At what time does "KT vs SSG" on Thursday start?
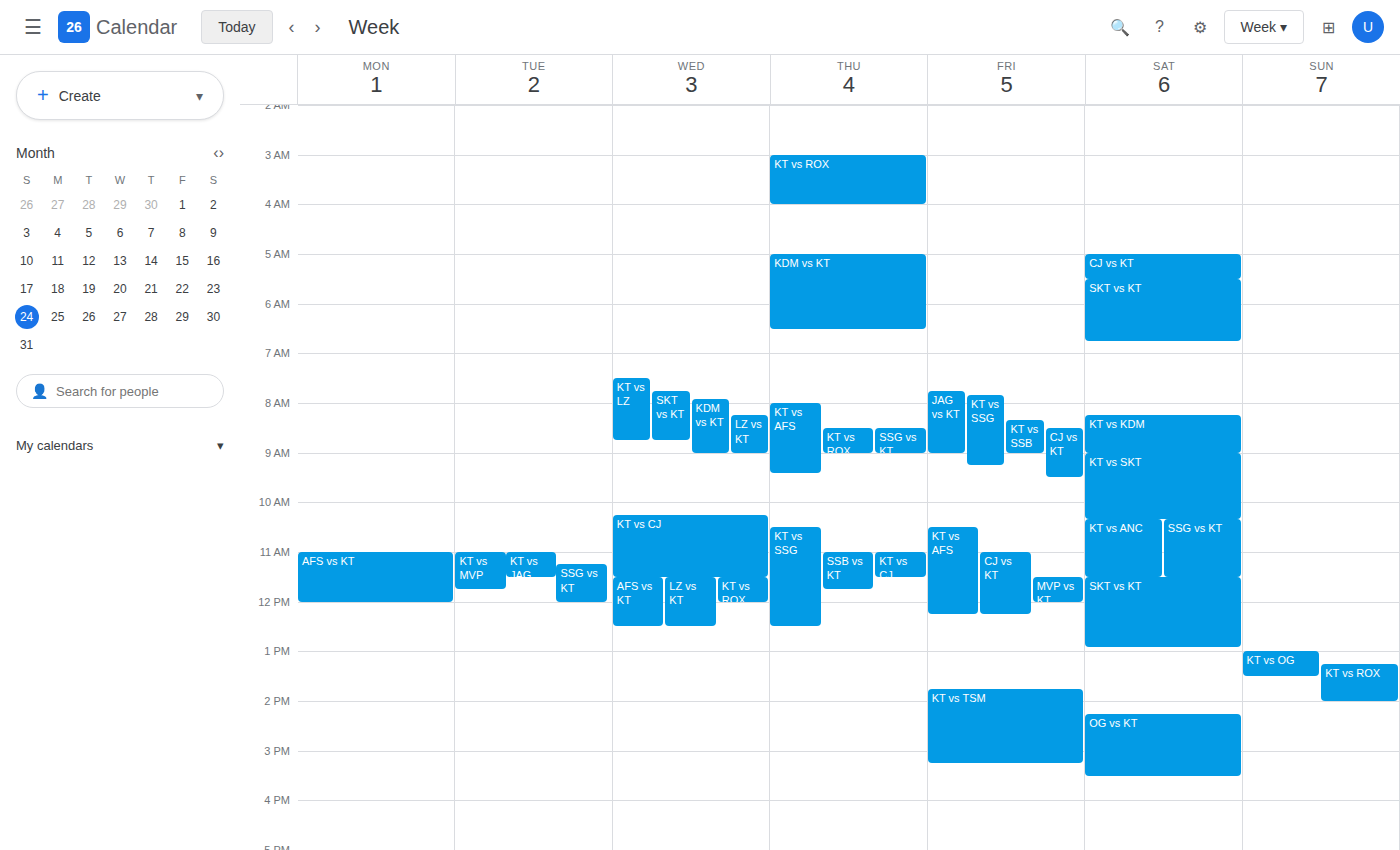
10:30 AM